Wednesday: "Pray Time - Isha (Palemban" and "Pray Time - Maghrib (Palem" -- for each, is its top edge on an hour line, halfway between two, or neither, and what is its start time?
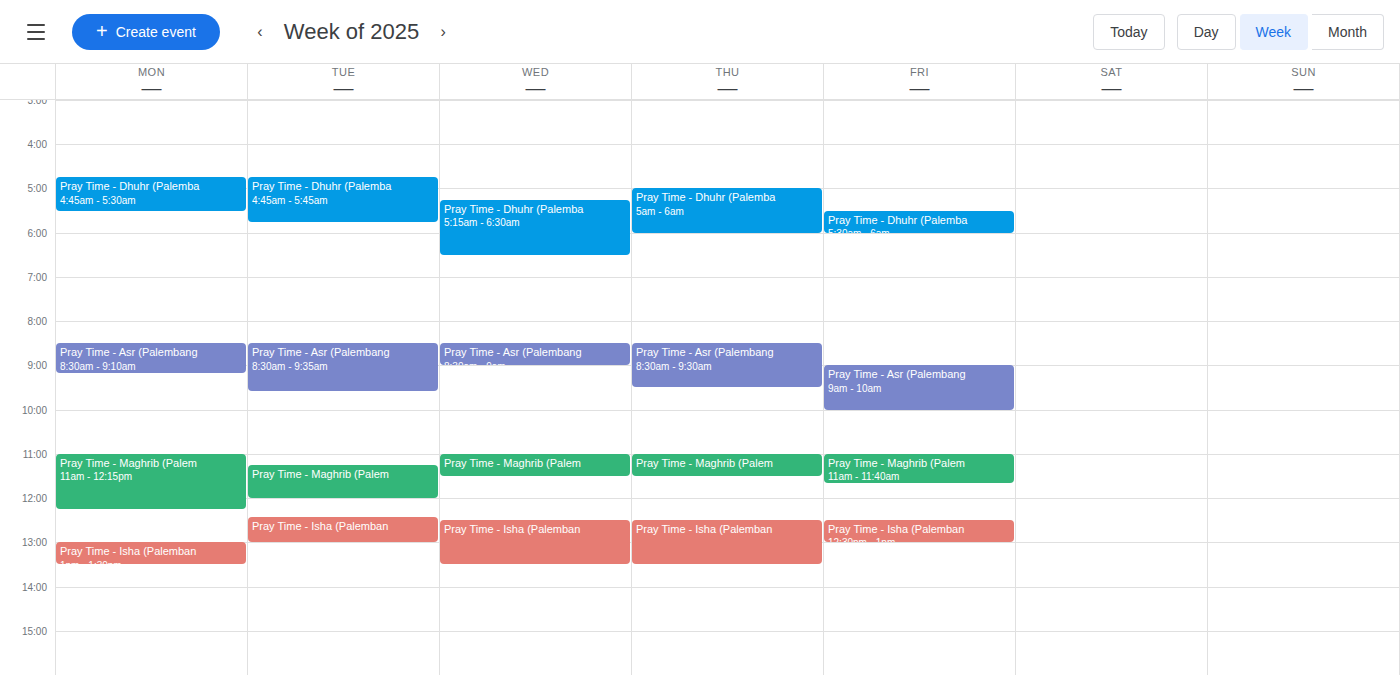
"Pray Time - Isha (Palemban": 12:30, halfway between the 12:00 and 13:00 lines. "Pray Time - Maghrib (Palem": 11:00, exactly on the 11:00 line.